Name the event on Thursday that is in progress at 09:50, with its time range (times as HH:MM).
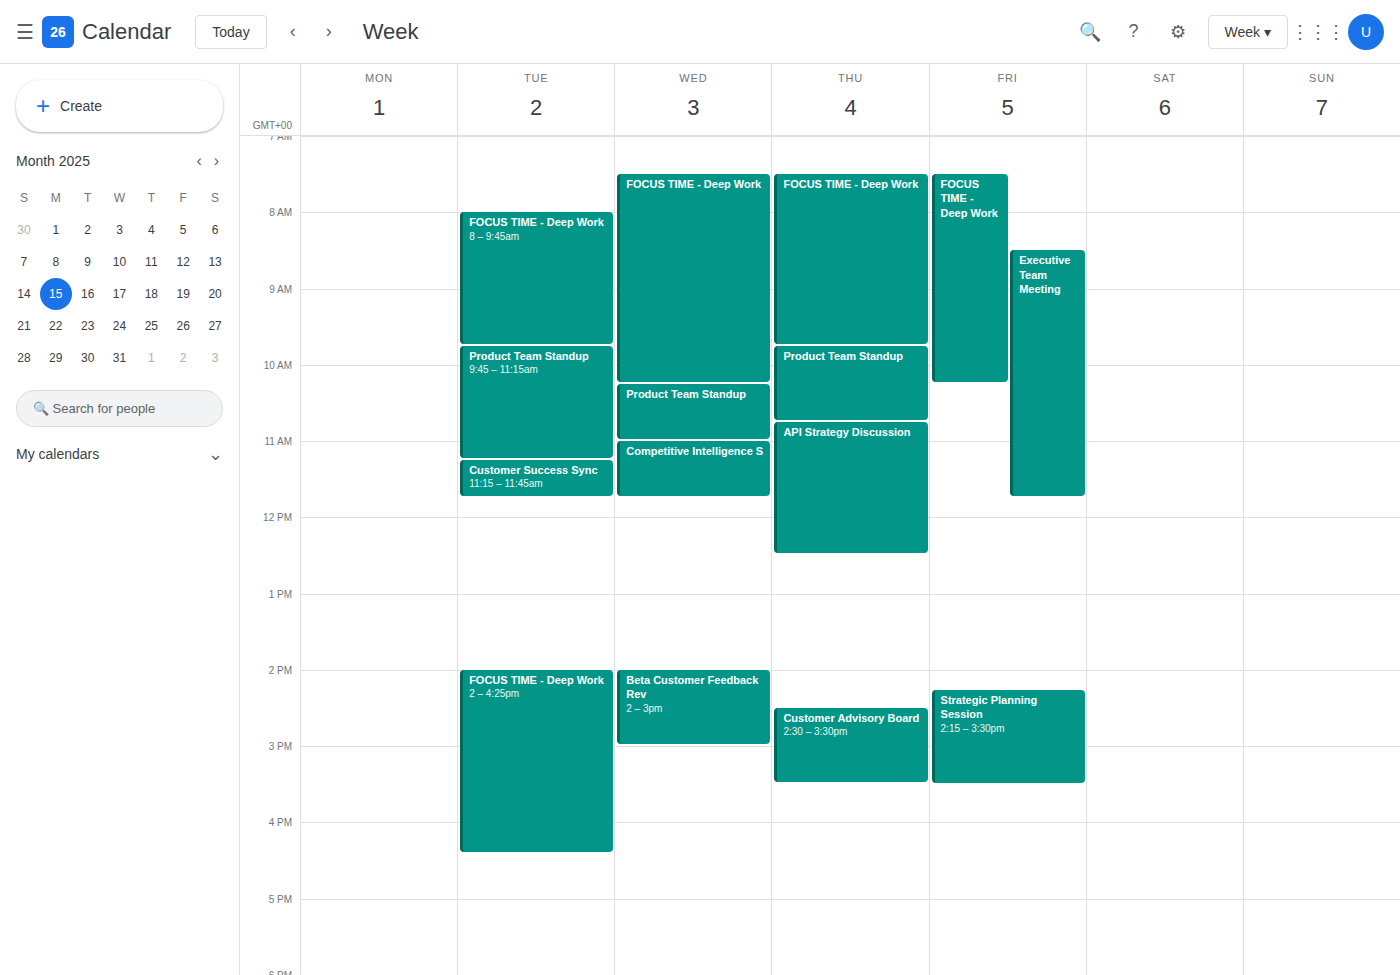
"Product Team Standup", 09:45 to 10:45